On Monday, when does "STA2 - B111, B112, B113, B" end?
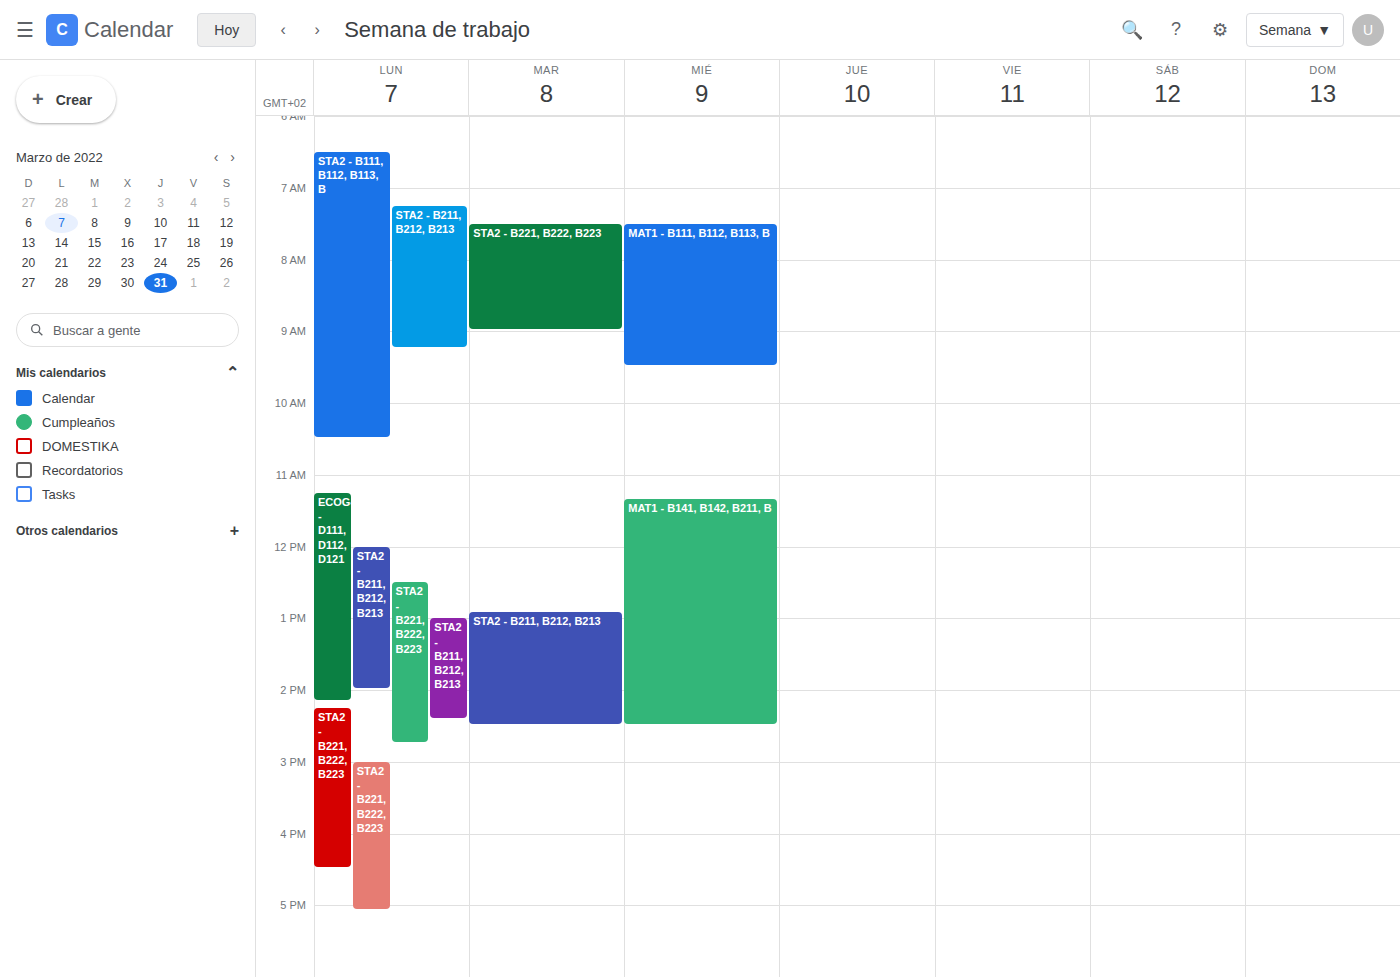
10:30 AM